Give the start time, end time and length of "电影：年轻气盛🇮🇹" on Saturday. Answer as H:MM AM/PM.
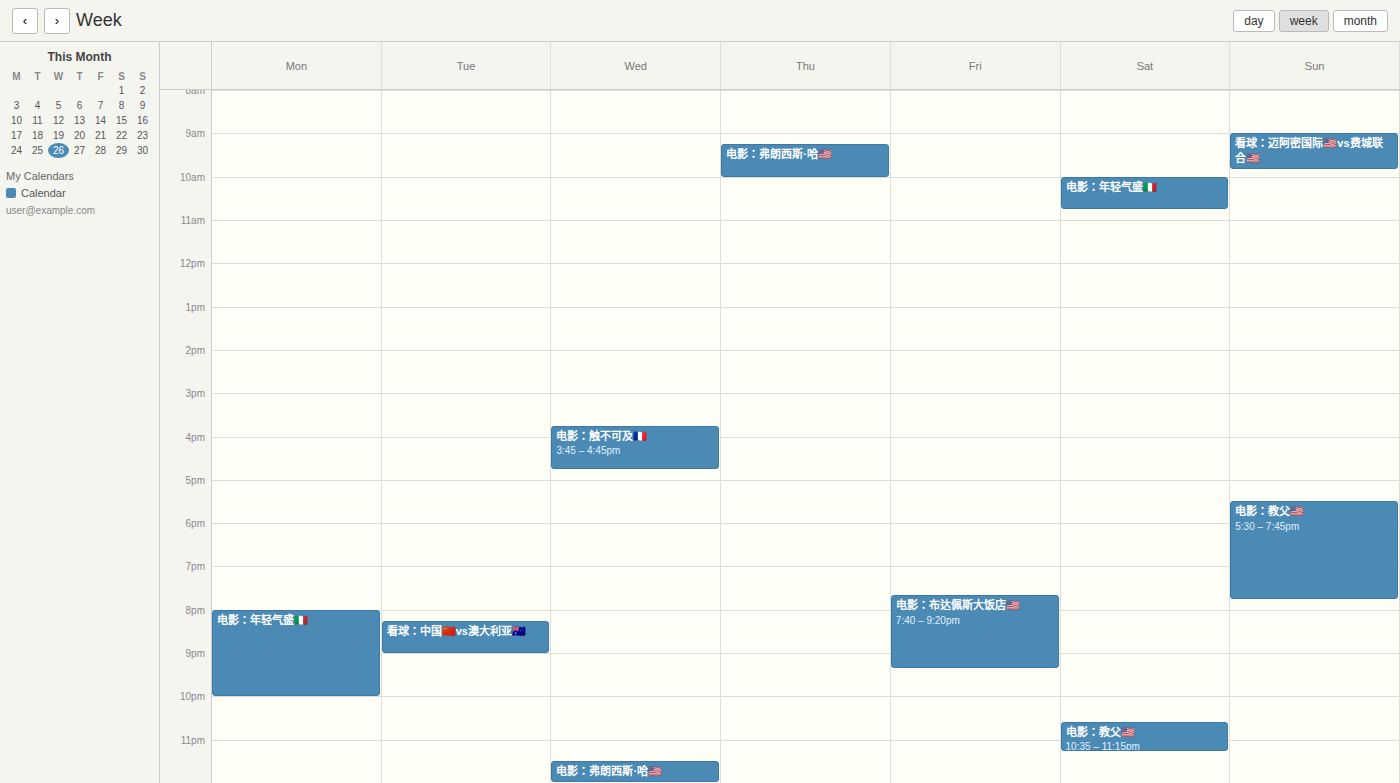
10:00 AM to 10:45 AM, 45 minutes